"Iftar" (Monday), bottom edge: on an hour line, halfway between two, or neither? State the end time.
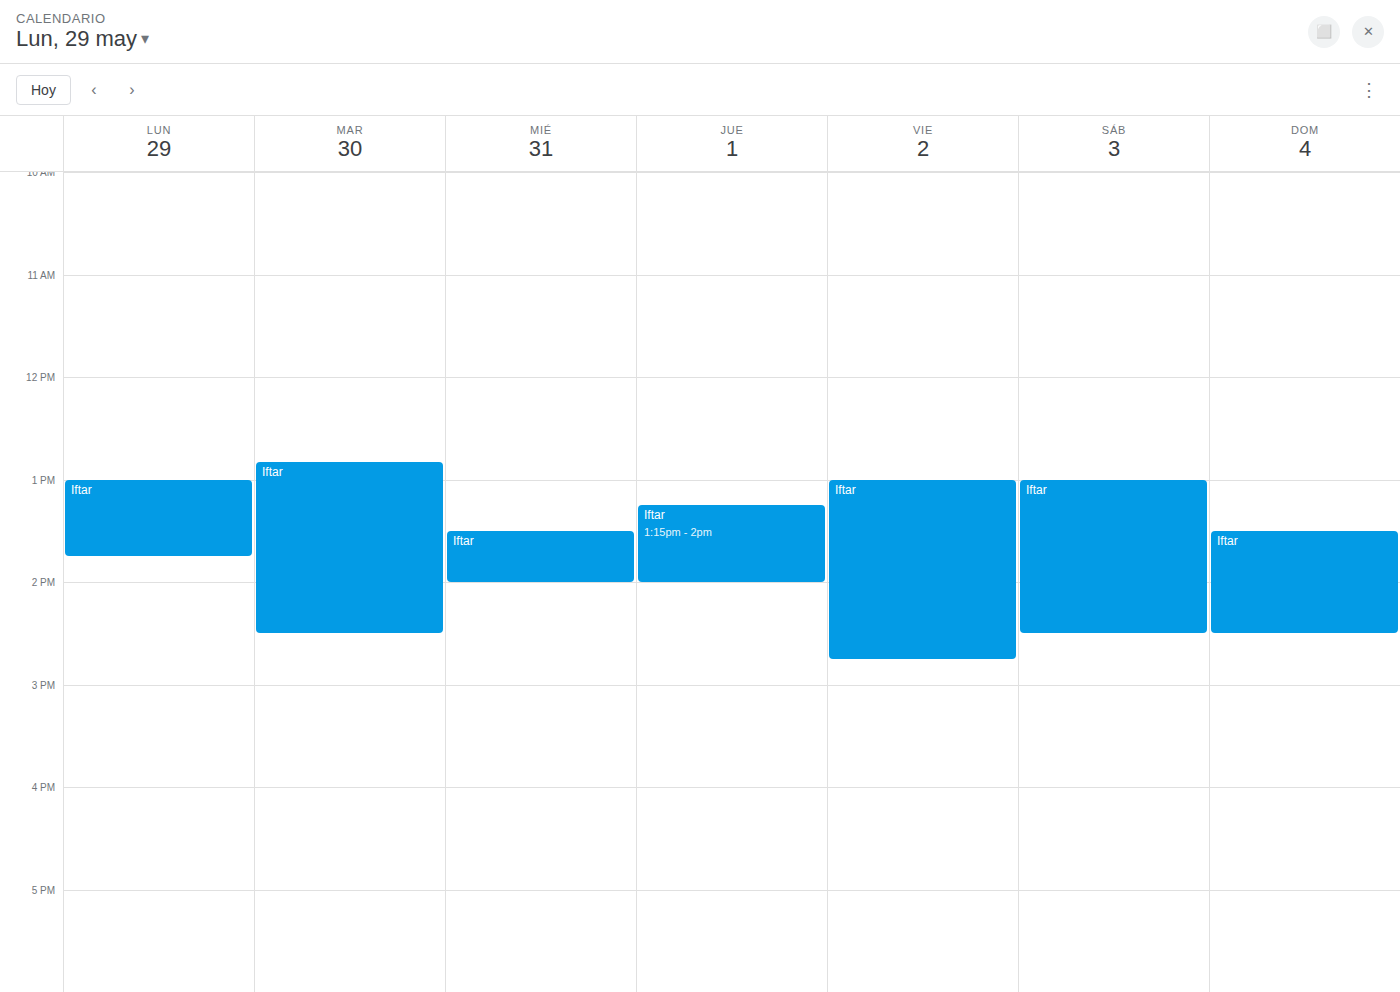
1:45 PM -- neither: three quarters of the way from the 1 PM line to the 2 PM line.